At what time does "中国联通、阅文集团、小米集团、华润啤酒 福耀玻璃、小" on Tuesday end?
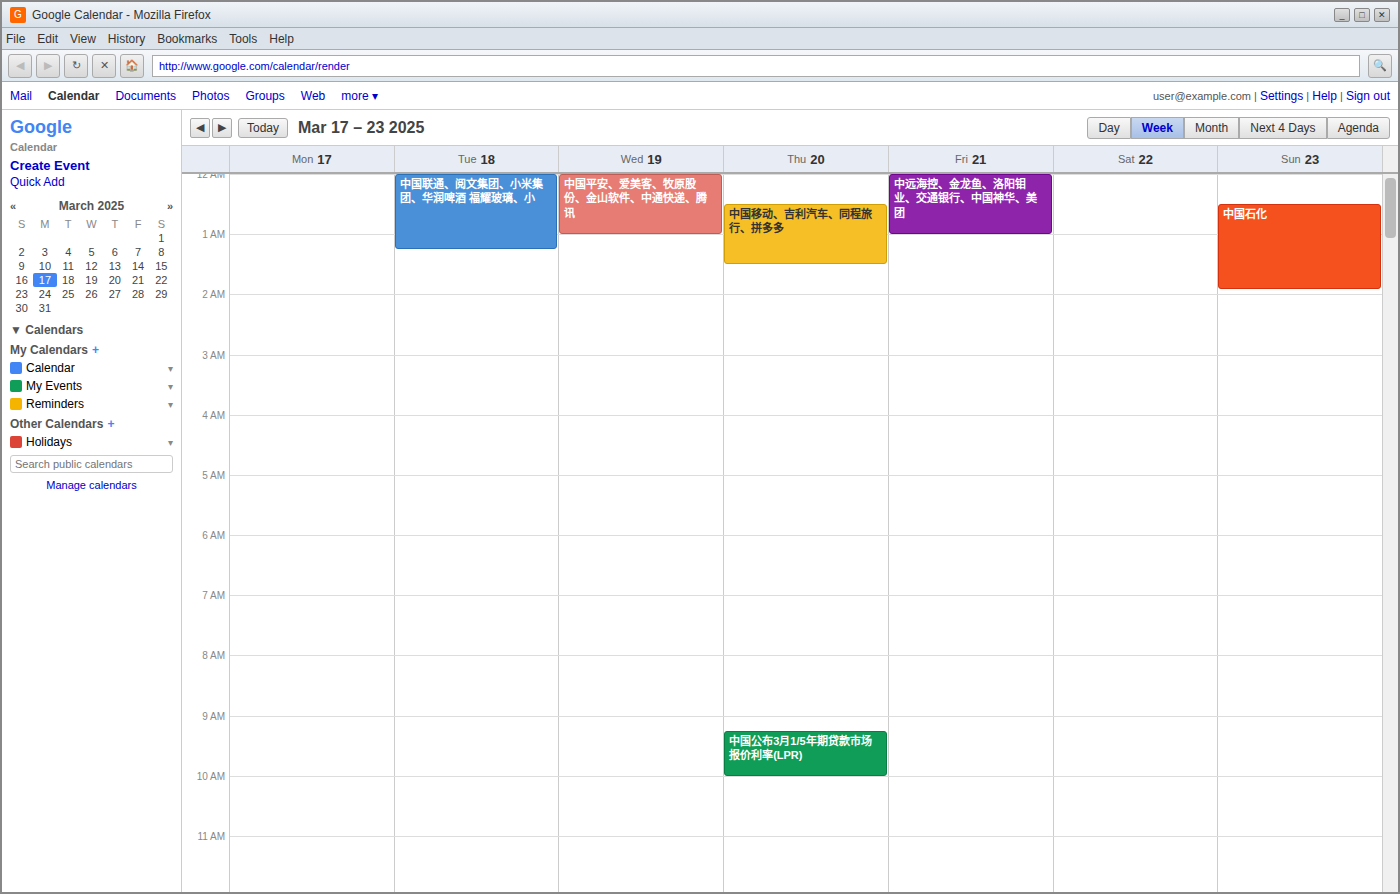
1:15 AM